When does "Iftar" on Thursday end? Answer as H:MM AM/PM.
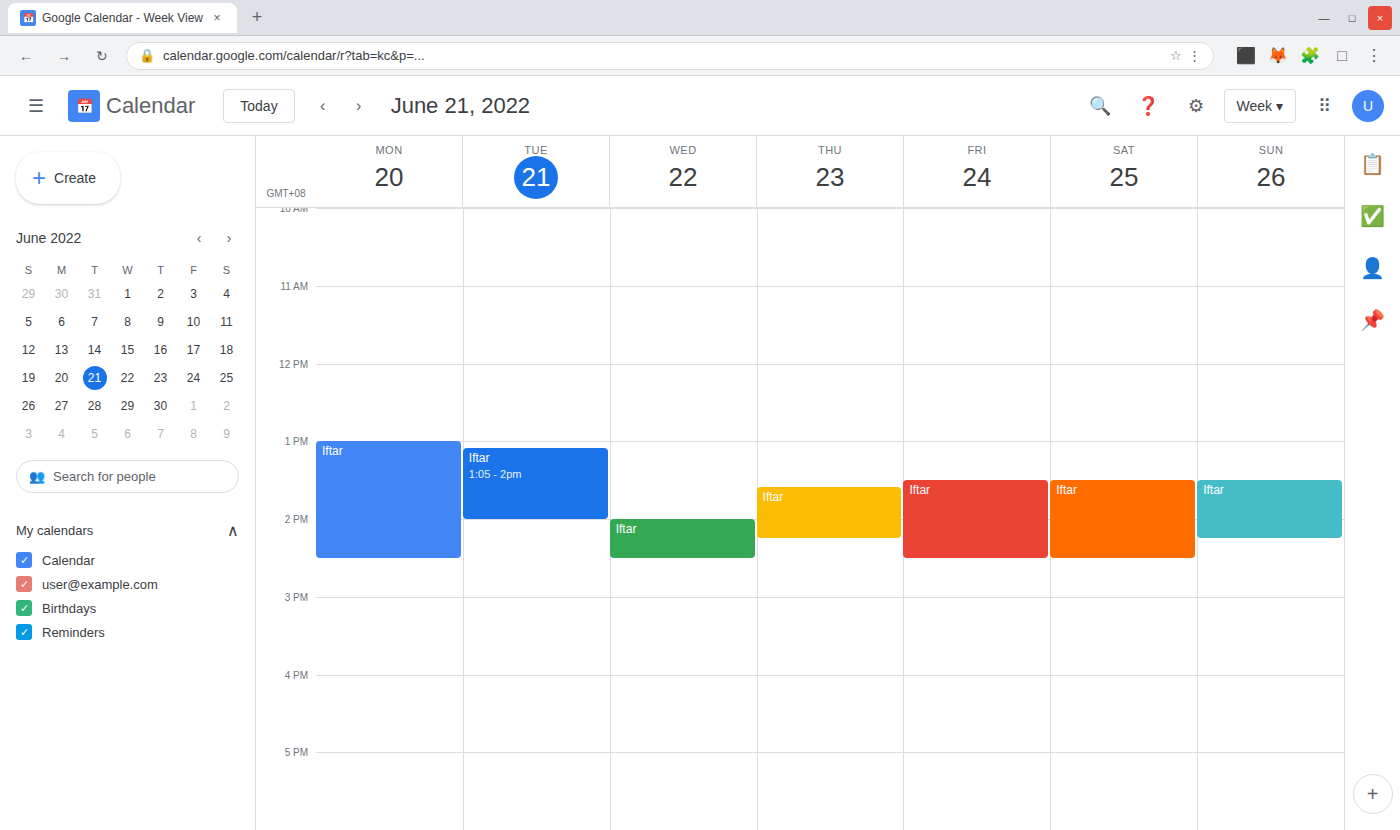
2:15 PM